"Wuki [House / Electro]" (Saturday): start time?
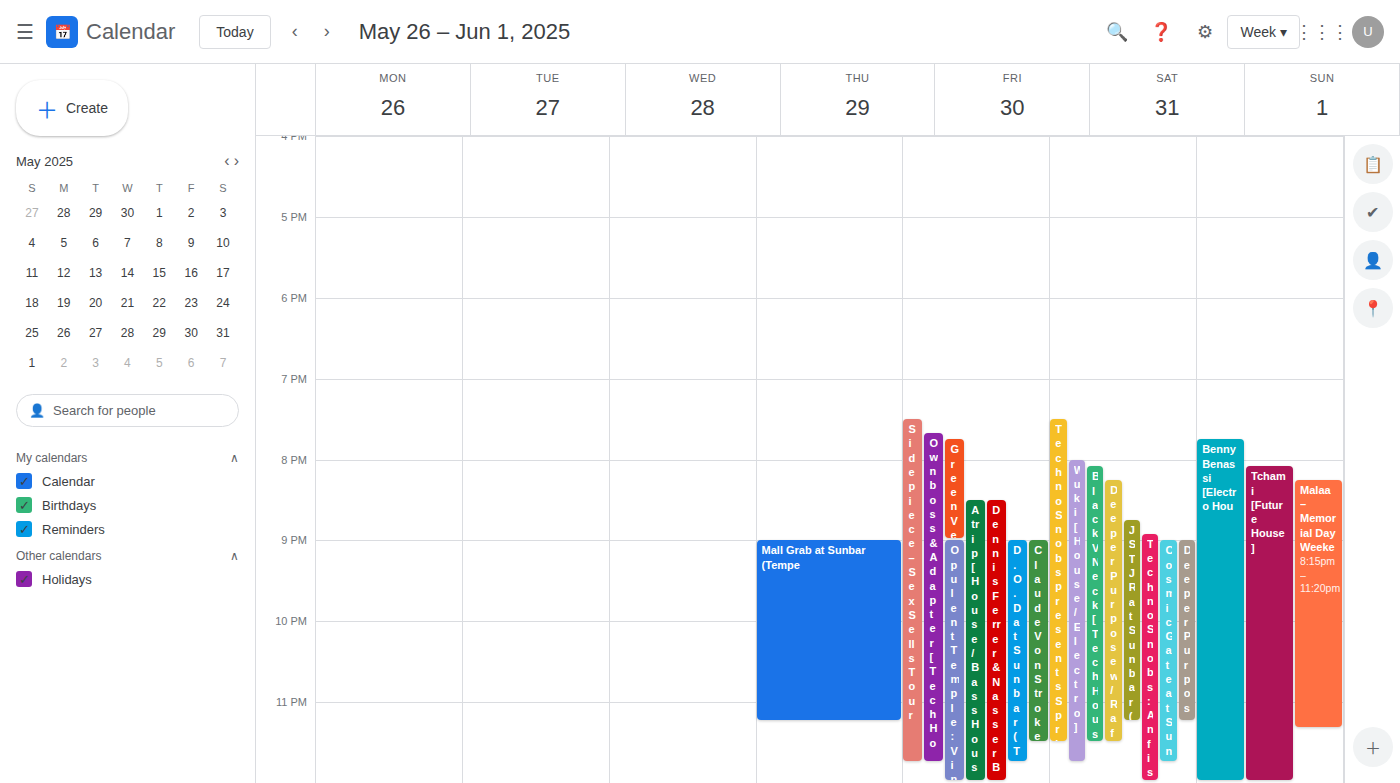
8:00 PM